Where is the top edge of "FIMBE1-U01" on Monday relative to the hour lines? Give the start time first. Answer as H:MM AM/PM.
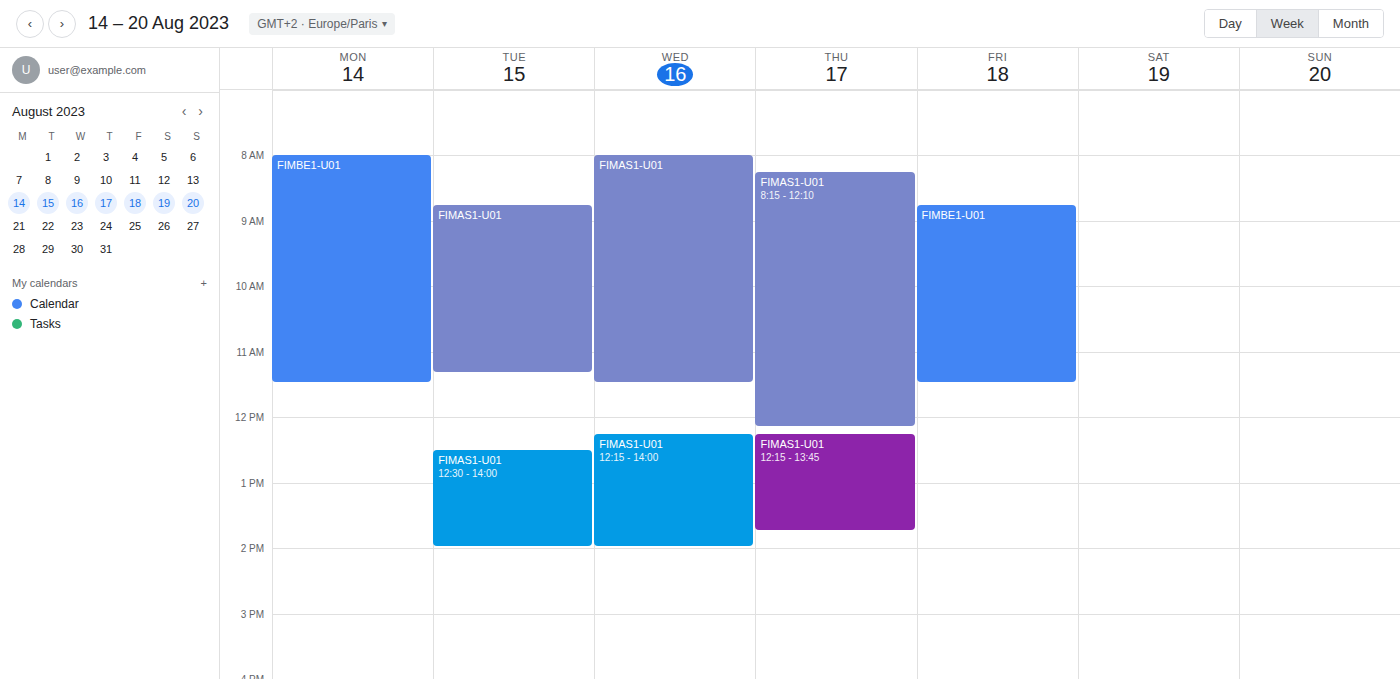
8:00 AM -- exactly on the 8 AM line.